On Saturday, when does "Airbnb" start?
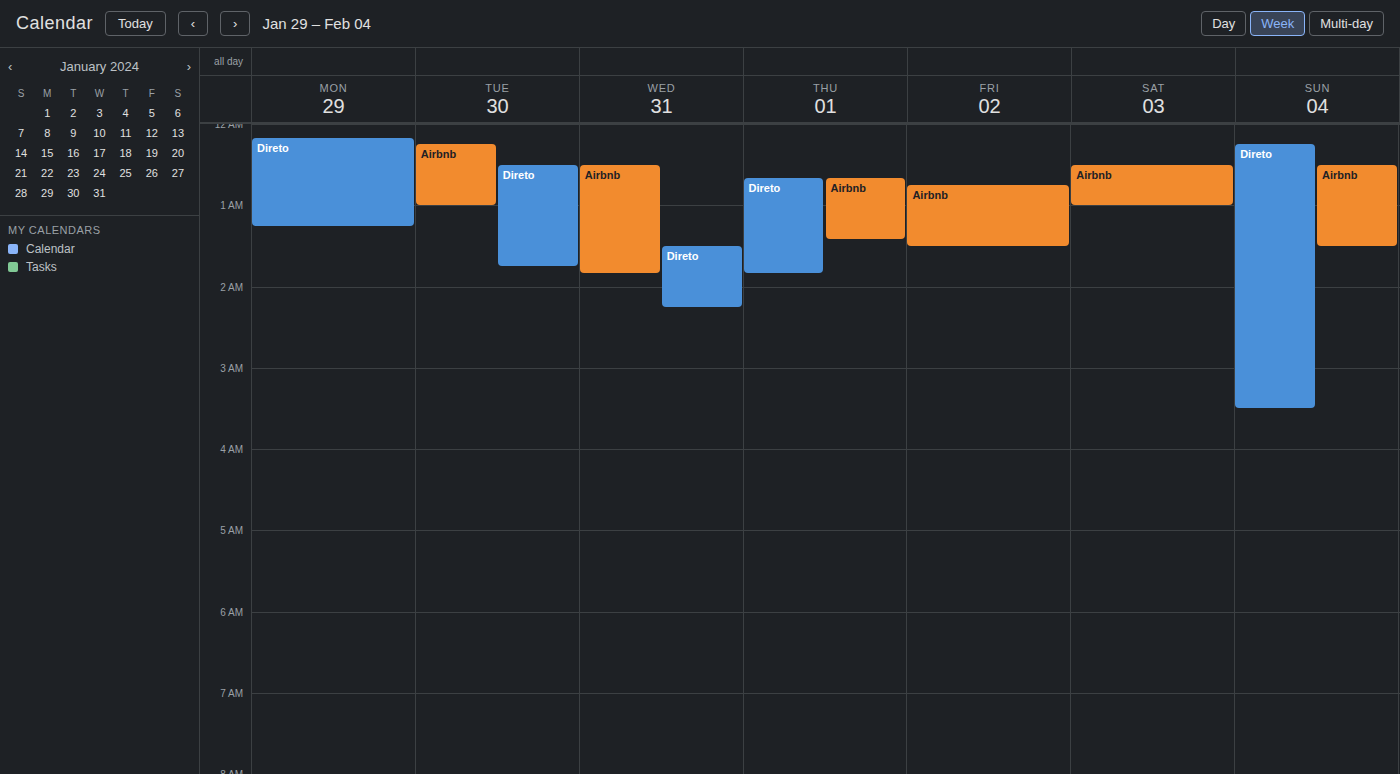
12:30 AM